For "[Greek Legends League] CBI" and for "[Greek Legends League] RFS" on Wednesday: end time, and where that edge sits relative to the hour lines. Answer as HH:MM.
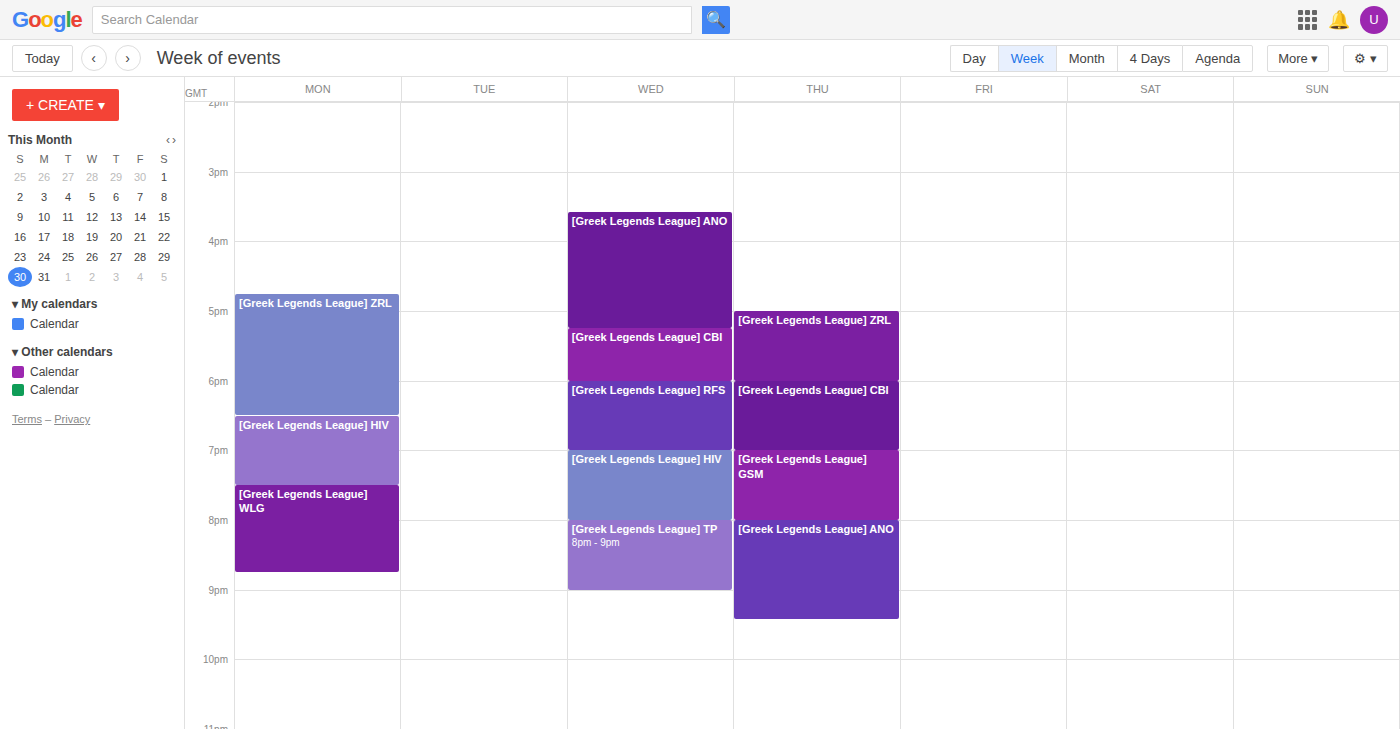
"[Greek Legends League] CBI": 18:00, exactly on the 18:00 line. "[Greek Legends League] RFS": 19:00, exactly on the 19:00 line.